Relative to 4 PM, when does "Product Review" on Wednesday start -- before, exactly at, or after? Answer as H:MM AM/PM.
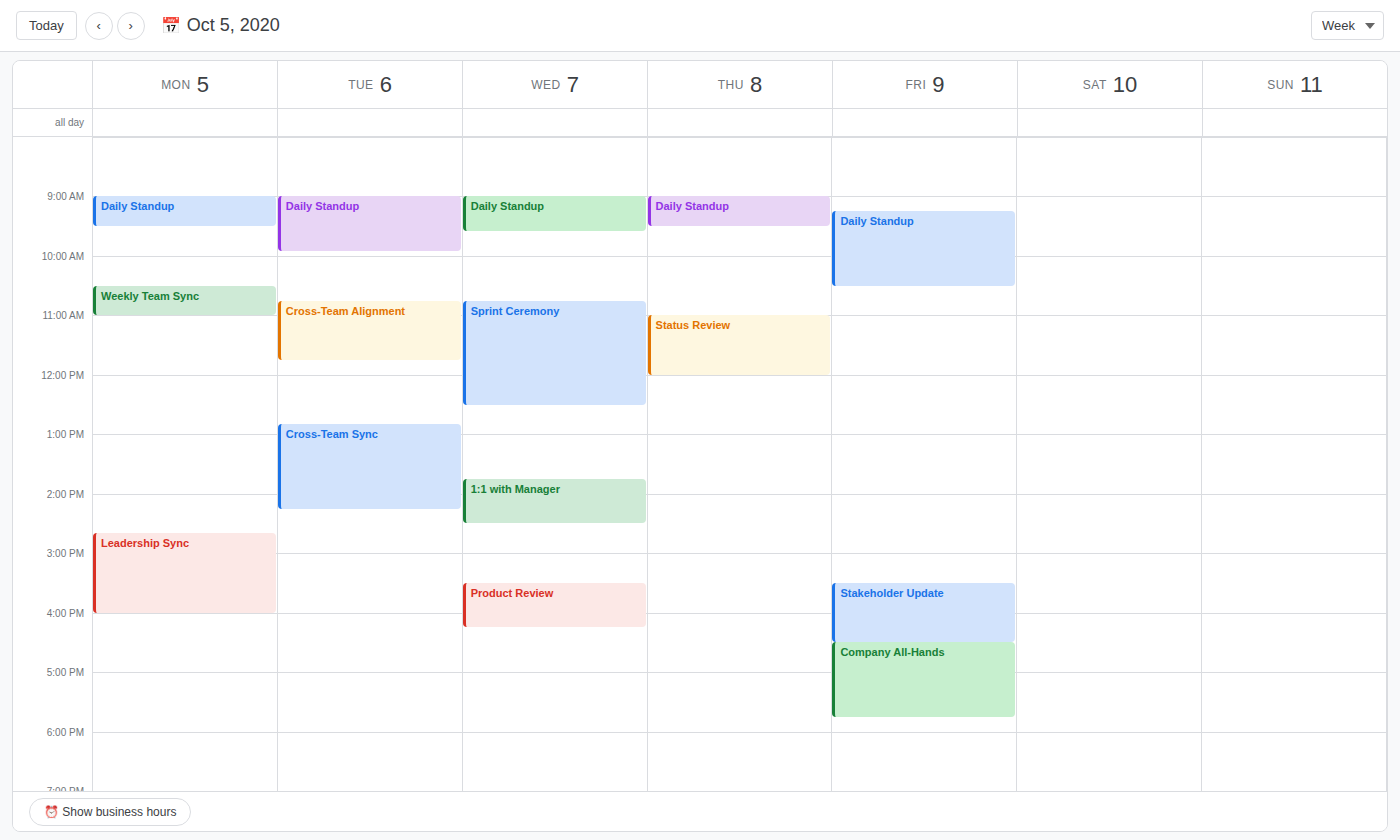
3:30 PM -- before 4 PM, 30 minutes above the 4 PM line.